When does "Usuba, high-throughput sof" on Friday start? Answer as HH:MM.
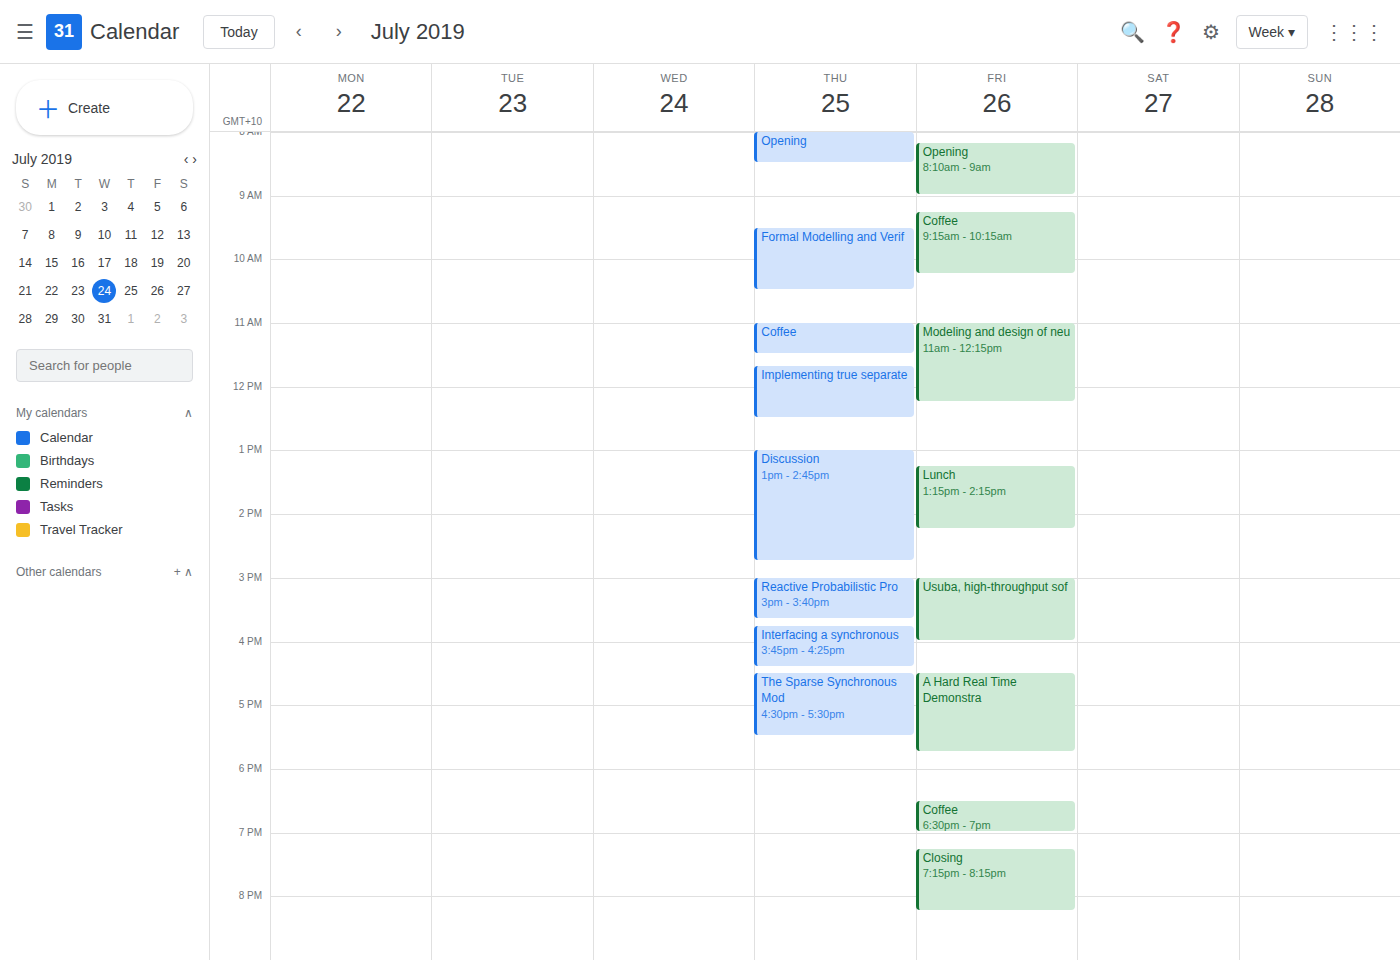
15:00